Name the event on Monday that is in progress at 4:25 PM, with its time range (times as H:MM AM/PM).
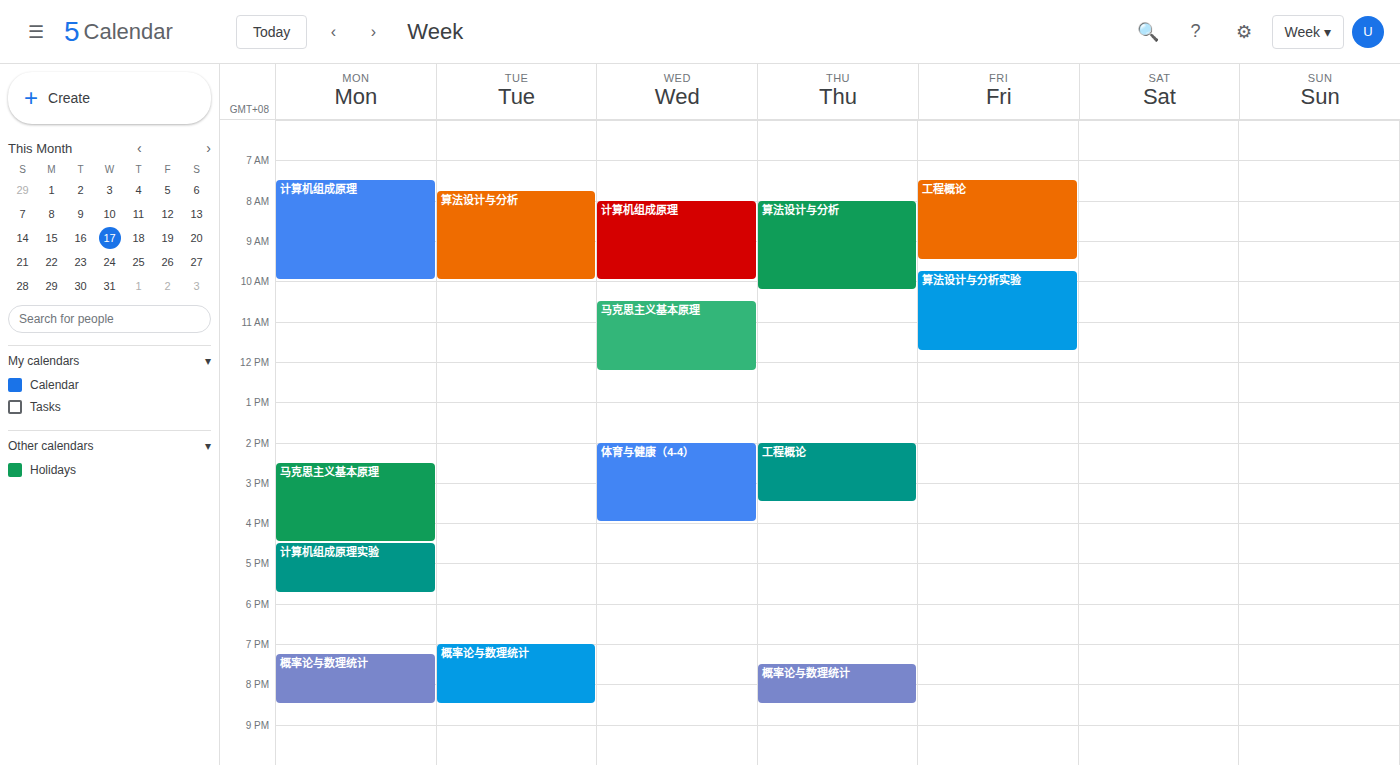
"马克思主义基本原理", 2:30 PM to 4:30 PM